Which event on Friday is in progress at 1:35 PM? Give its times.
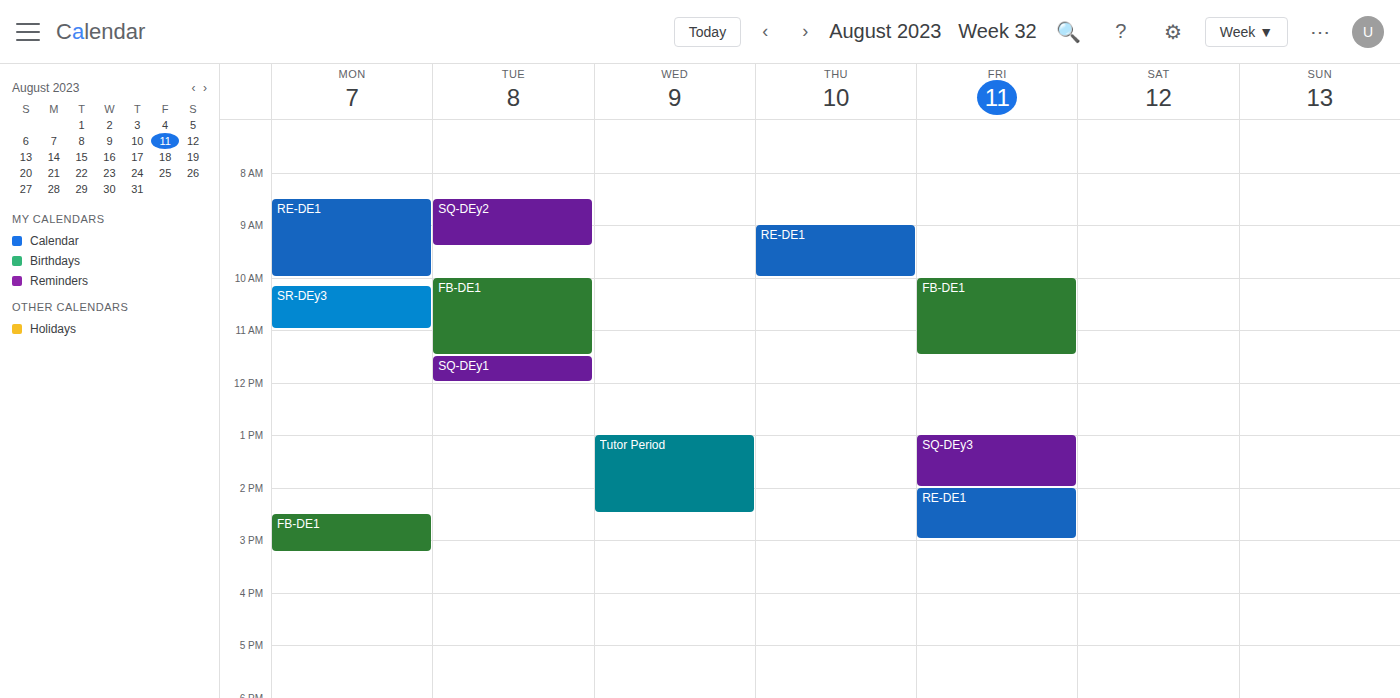
"SQ-DEy3", 1:00 PM to 2:00 PM